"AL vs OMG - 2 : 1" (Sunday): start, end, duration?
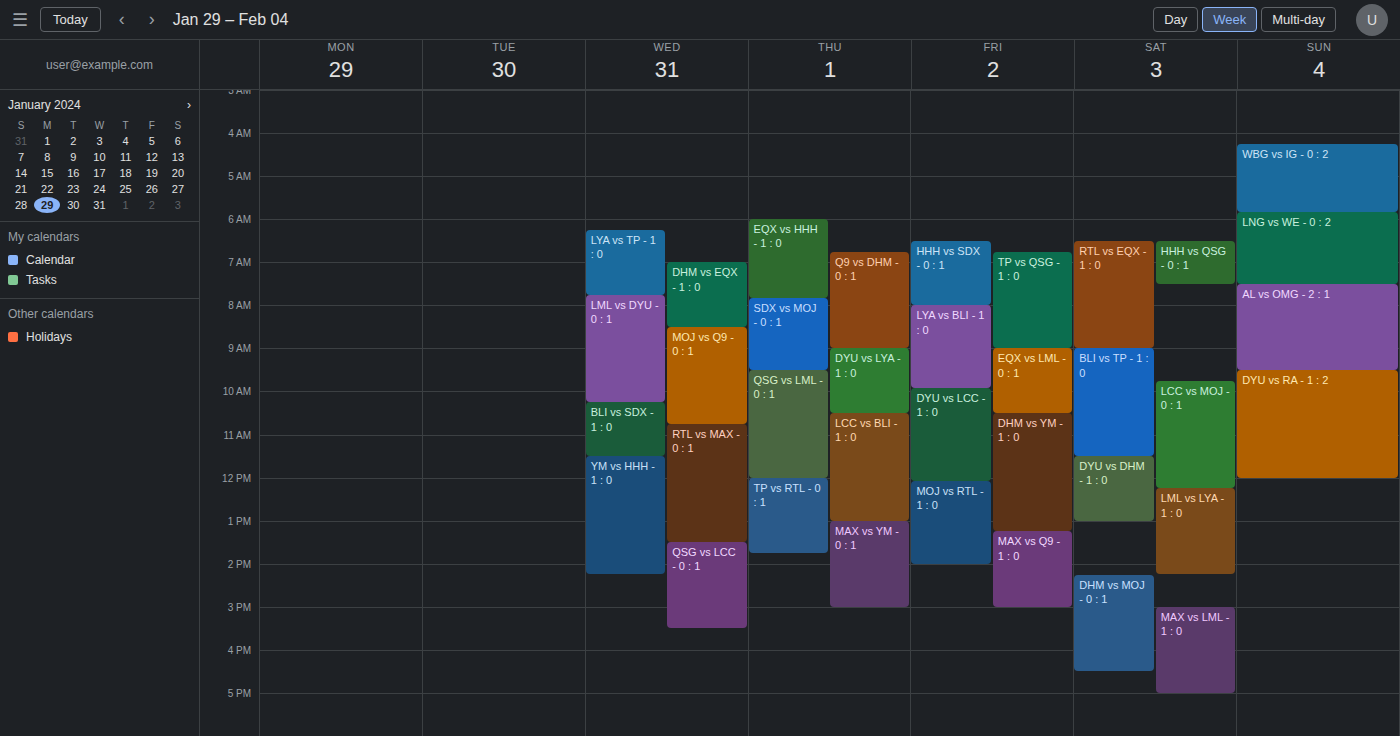
7:30 AM to 9:30 AM, 2 hours